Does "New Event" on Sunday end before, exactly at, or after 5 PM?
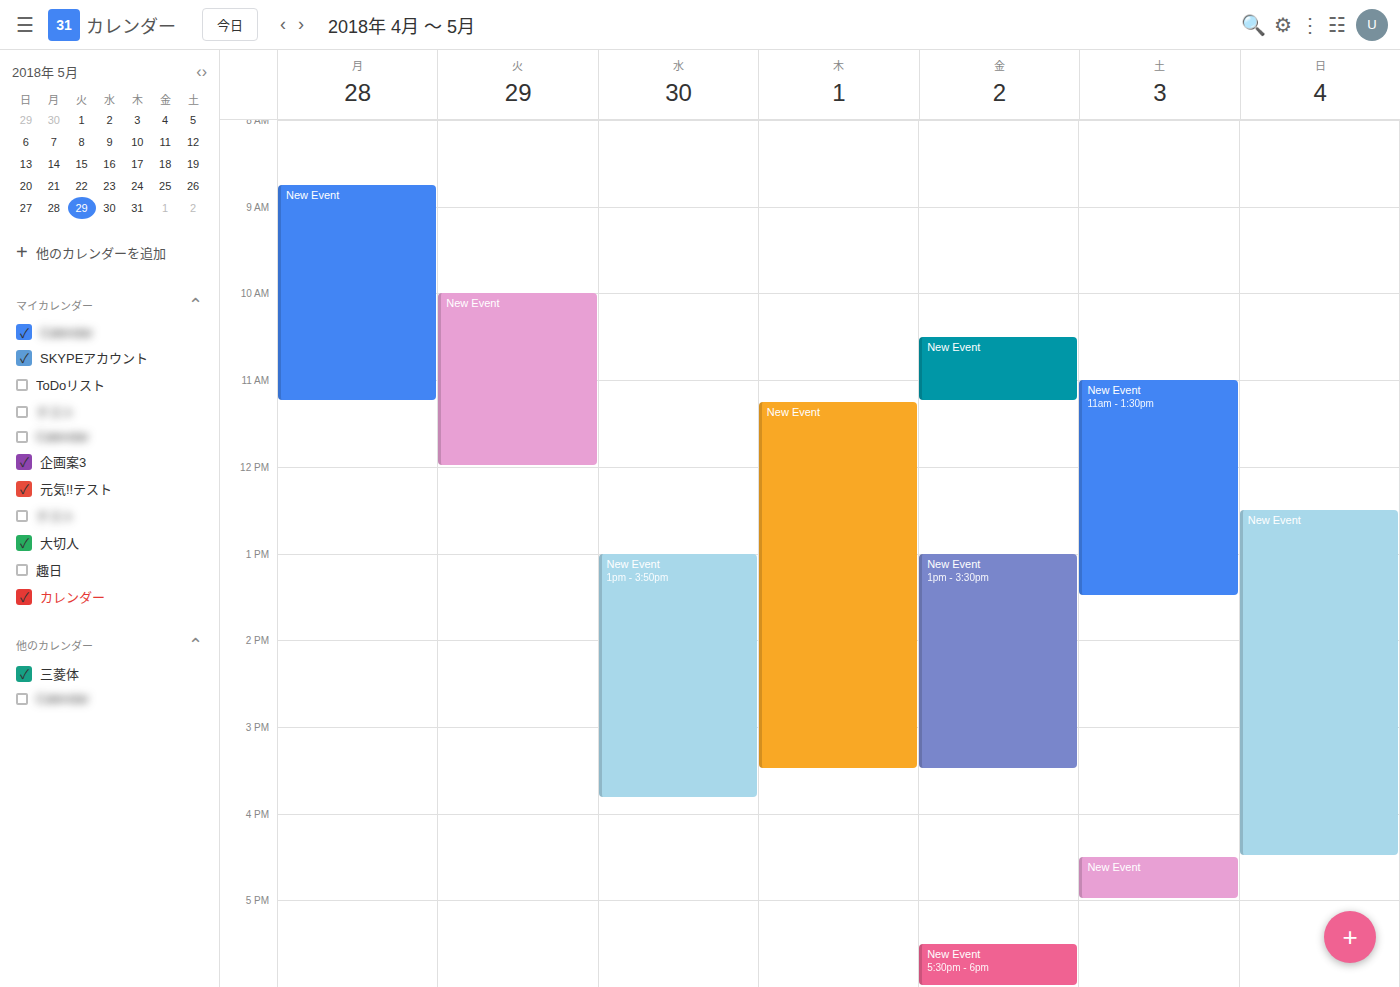
4:30 PM -- before 5 PM, 30 minutes above the 5 PM line.